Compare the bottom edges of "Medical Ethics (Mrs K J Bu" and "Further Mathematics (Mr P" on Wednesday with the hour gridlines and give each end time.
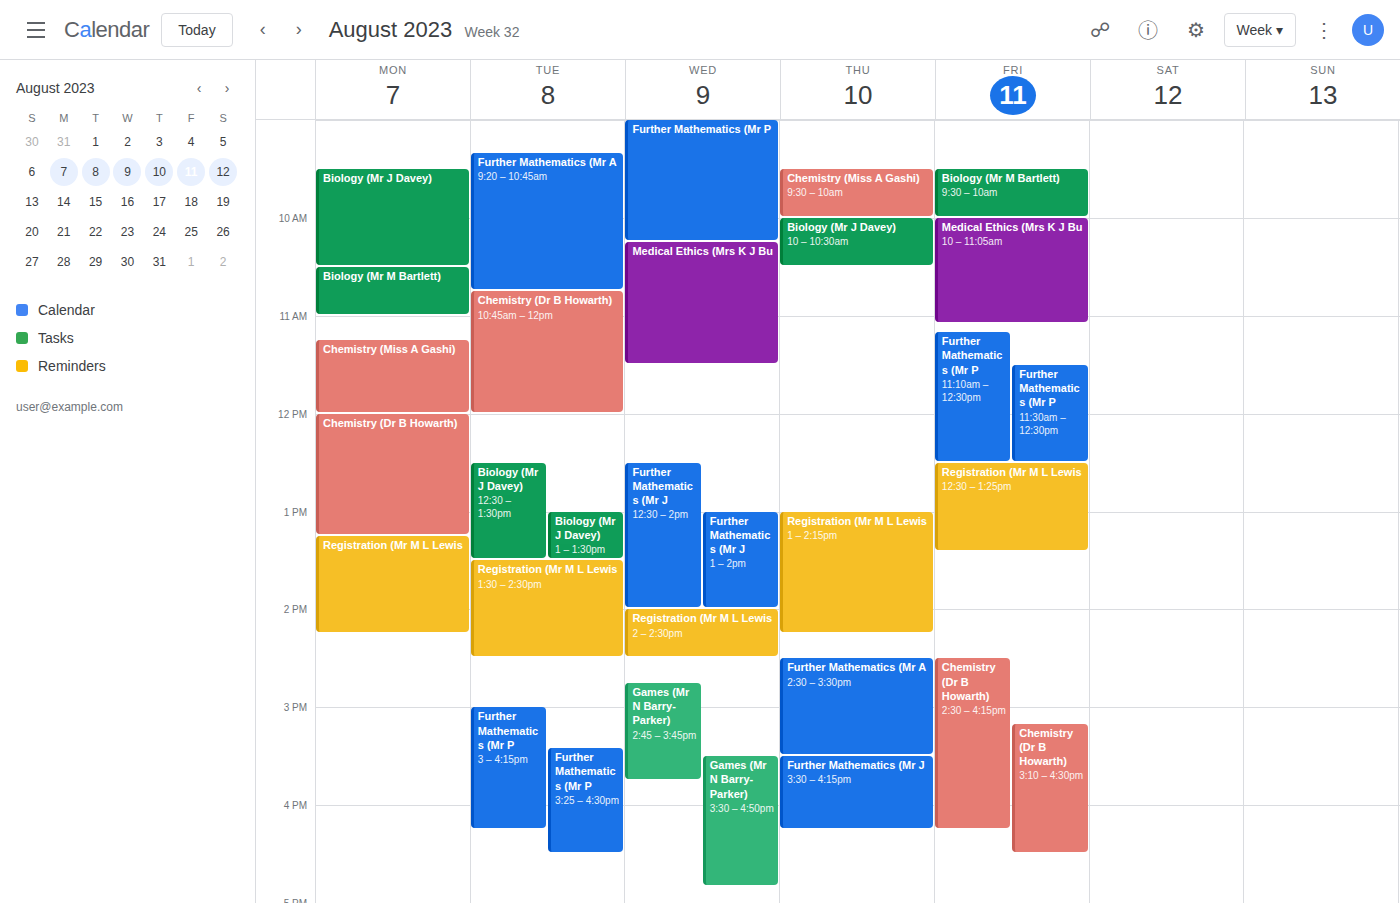
"Medical Ethics (Mrs K J Bu": 11:30 AM, halfway between the 11 AM and 12 PM lines. "Further Mathematics (Mr P": 10:15 AM, neither: a quarter of the way from the 10 AM line to the 11 AM line.